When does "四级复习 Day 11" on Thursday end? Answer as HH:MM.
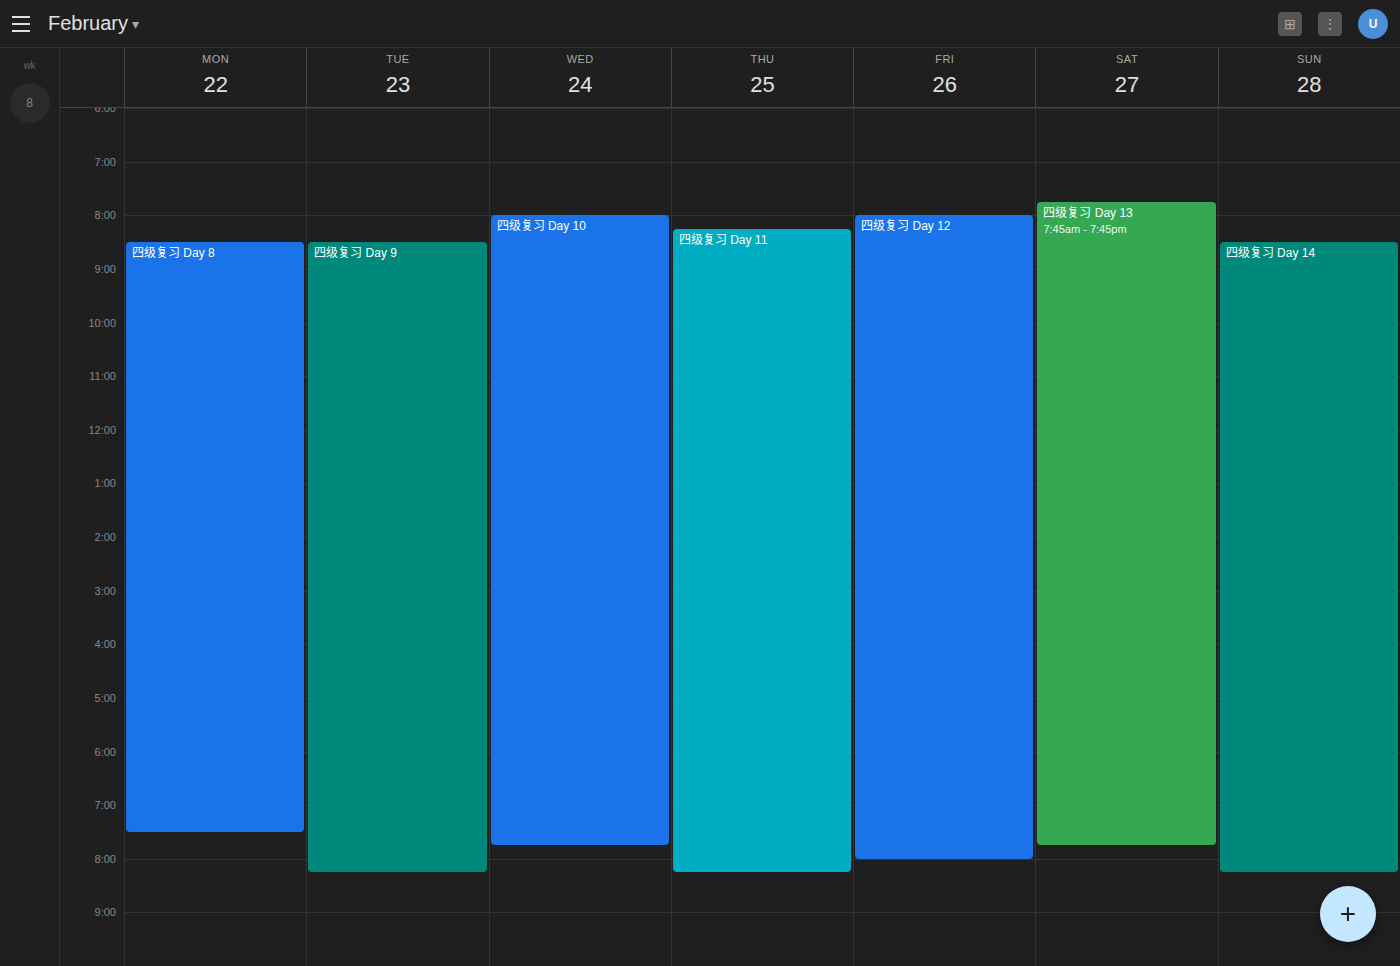
20:15